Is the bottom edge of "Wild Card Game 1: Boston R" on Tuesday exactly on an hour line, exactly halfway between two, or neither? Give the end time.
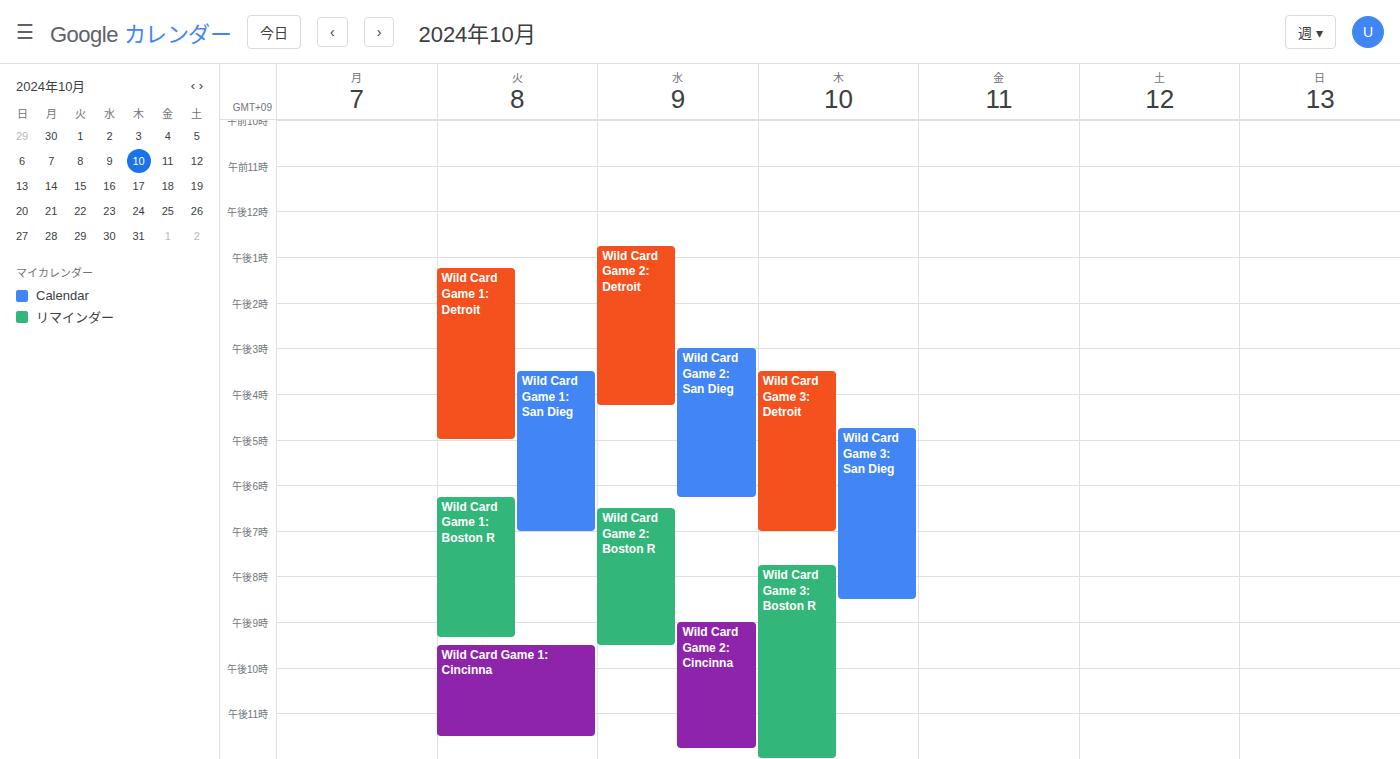
9:20 PM -- neither: 20 minutes below the 9 PM line and 40 minutes above the 10 PM line.